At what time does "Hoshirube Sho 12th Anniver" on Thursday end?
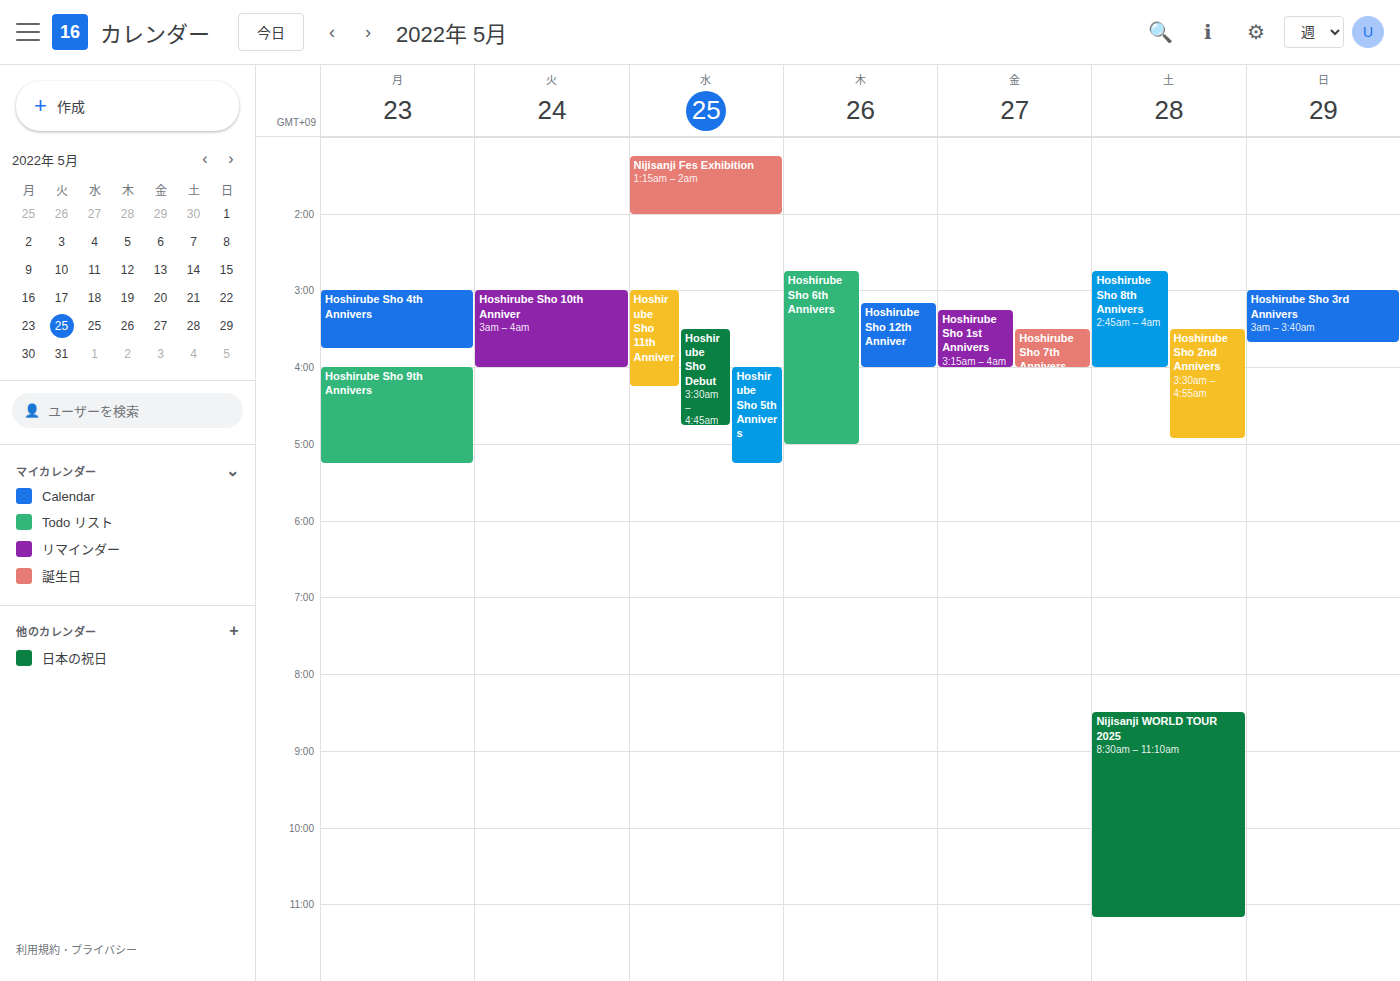
4:00 AM